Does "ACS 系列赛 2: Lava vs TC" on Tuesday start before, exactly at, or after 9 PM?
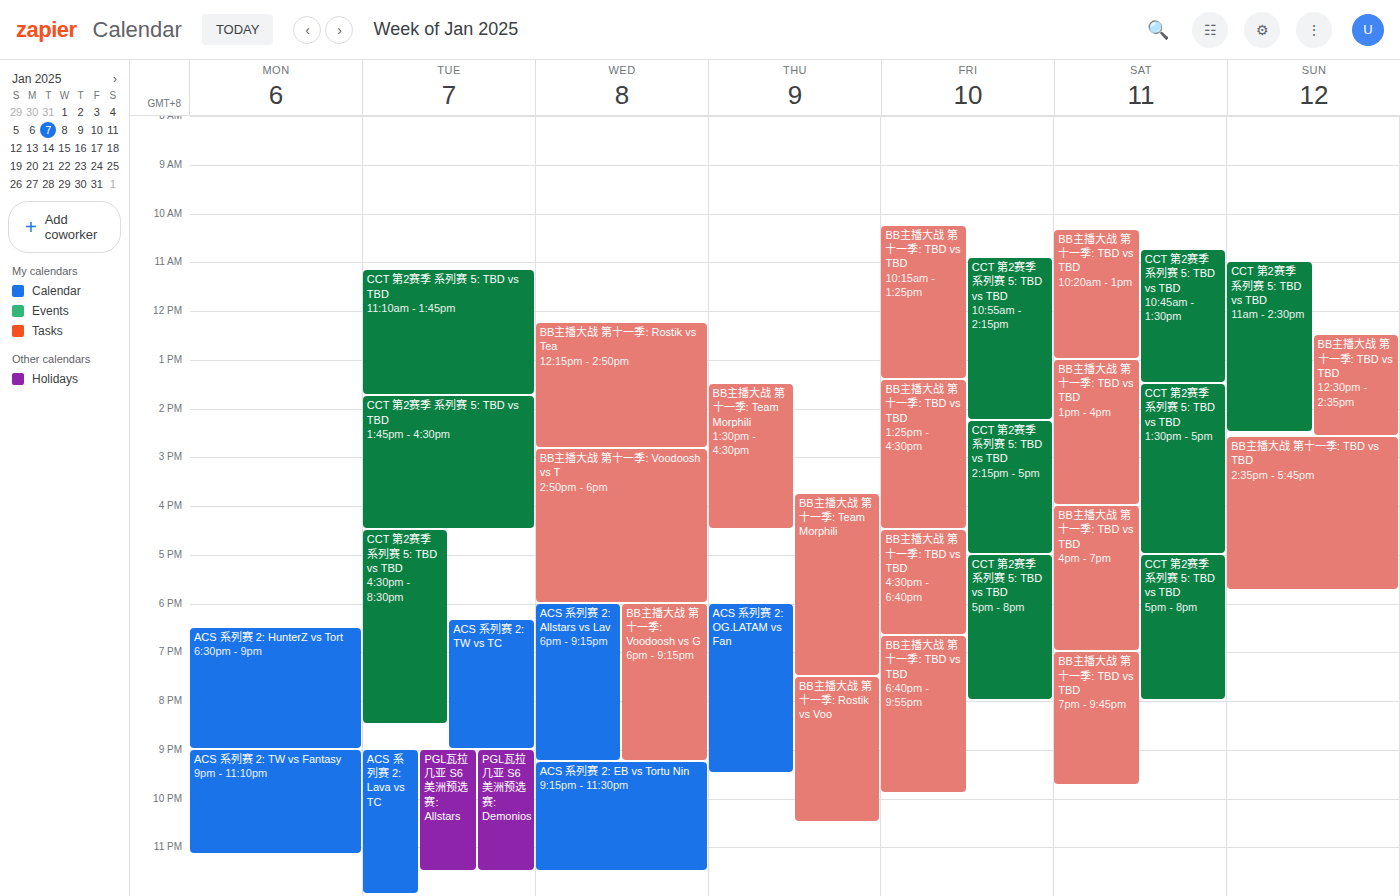
9:00 PM -- exactly at 9 PM, on the 9 PM line.